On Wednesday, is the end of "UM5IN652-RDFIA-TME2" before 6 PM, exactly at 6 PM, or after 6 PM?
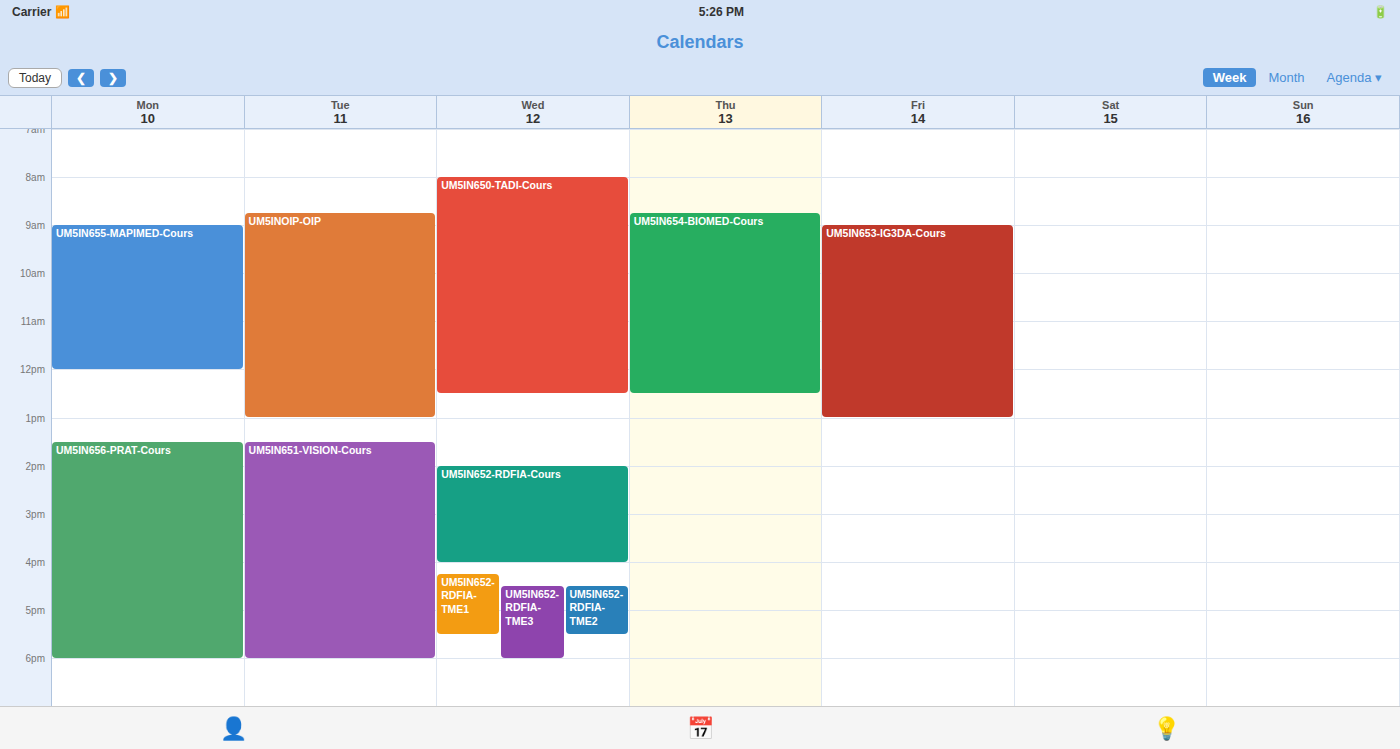
5:30 PM -- before 6 PM, 30 minutes above the 6 PM line.